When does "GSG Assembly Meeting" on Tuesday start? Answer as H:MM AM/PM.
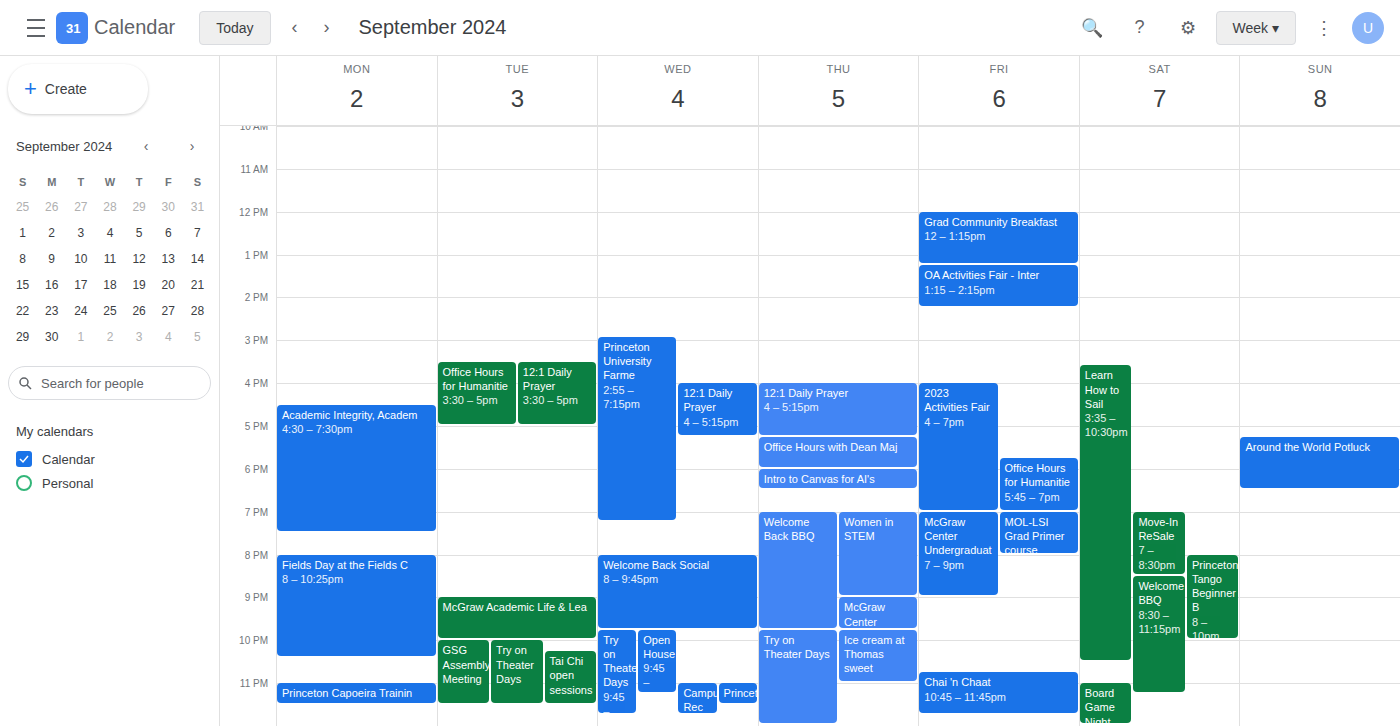
10:00 PM